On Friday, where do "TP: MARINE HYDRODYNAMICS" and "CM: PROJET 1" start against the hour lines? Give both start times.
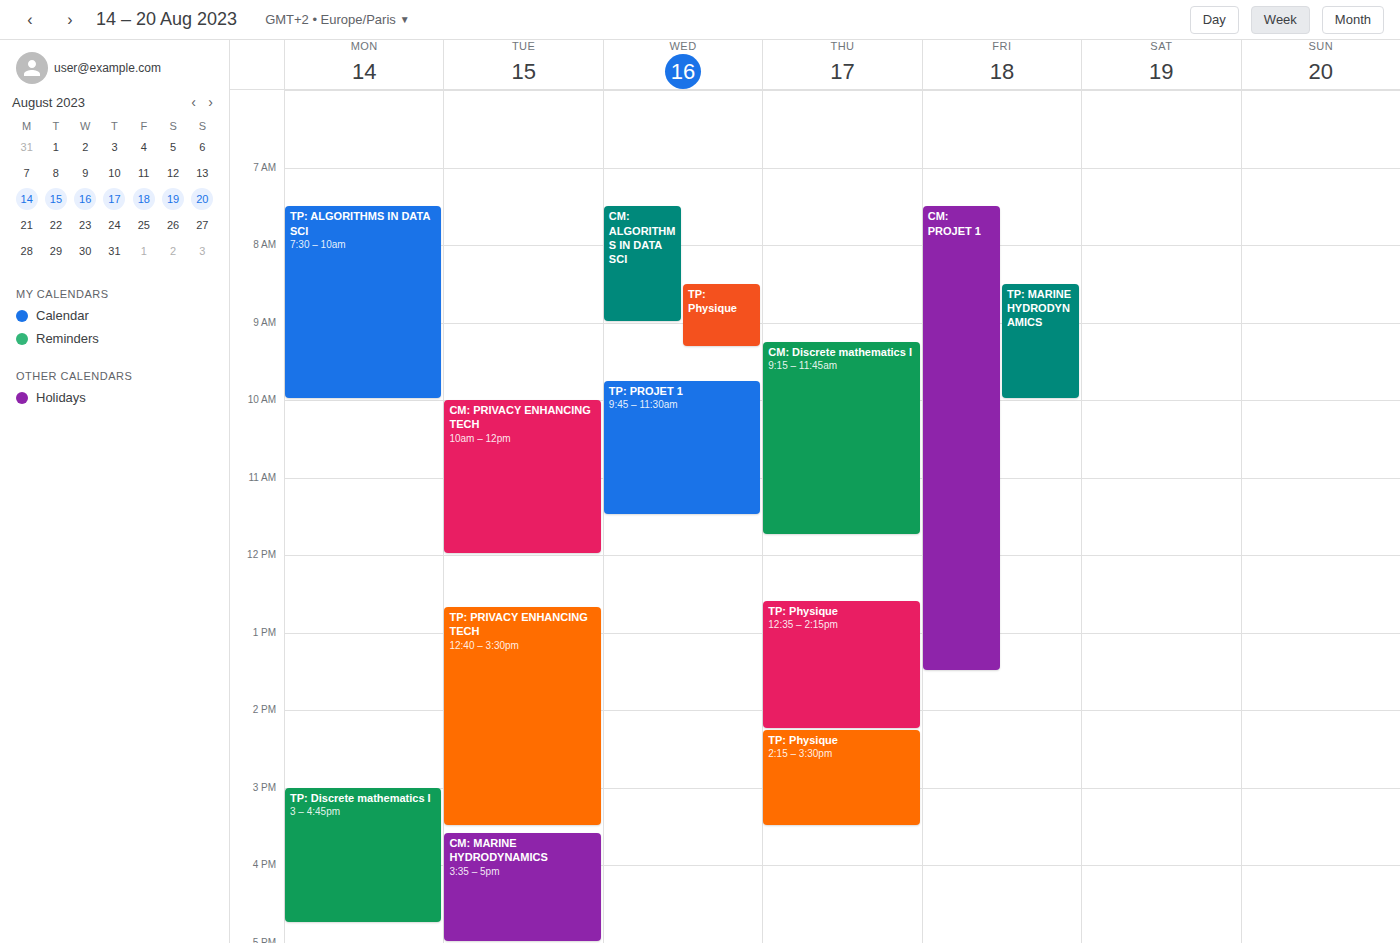
"TP: MARINE HYDRODYNAMICS": 8:30 AM, halfway between the 8 AM and 9 AM lines. "CM: PROJET 1": 7:30 AM, halfway between the 7 AM and 8 AM lines.